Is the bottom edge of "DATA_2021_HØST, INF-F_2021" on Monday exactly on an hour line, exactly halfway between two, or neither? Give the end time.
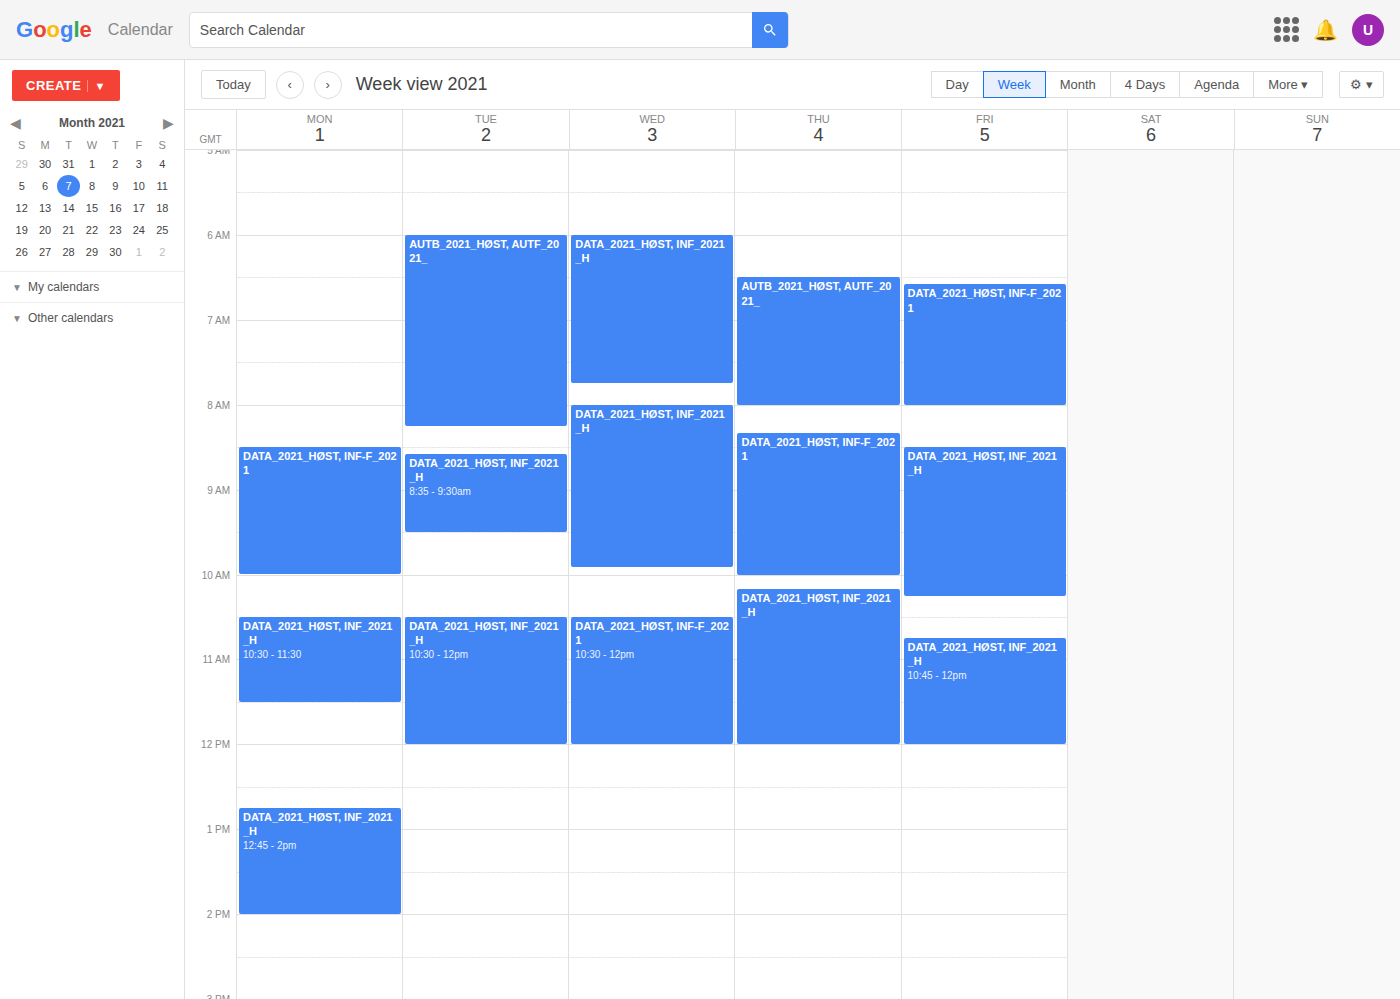
10:00 AM -- exactly on the 10 AM line.